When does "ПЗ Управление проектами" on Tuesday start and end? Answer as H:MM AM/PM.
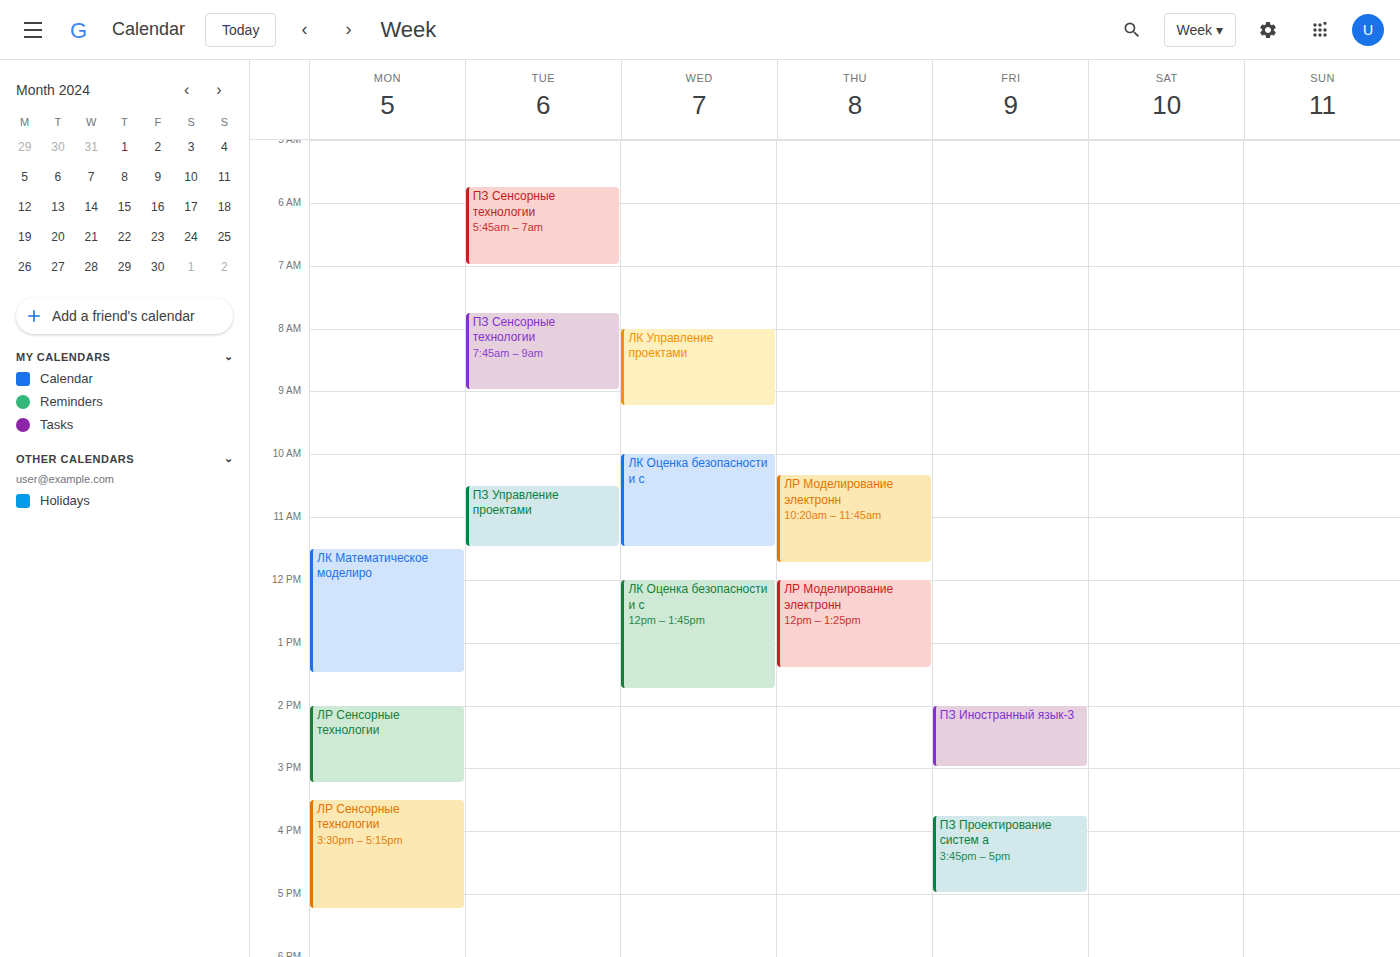
10:30 AM to 11:30 AM